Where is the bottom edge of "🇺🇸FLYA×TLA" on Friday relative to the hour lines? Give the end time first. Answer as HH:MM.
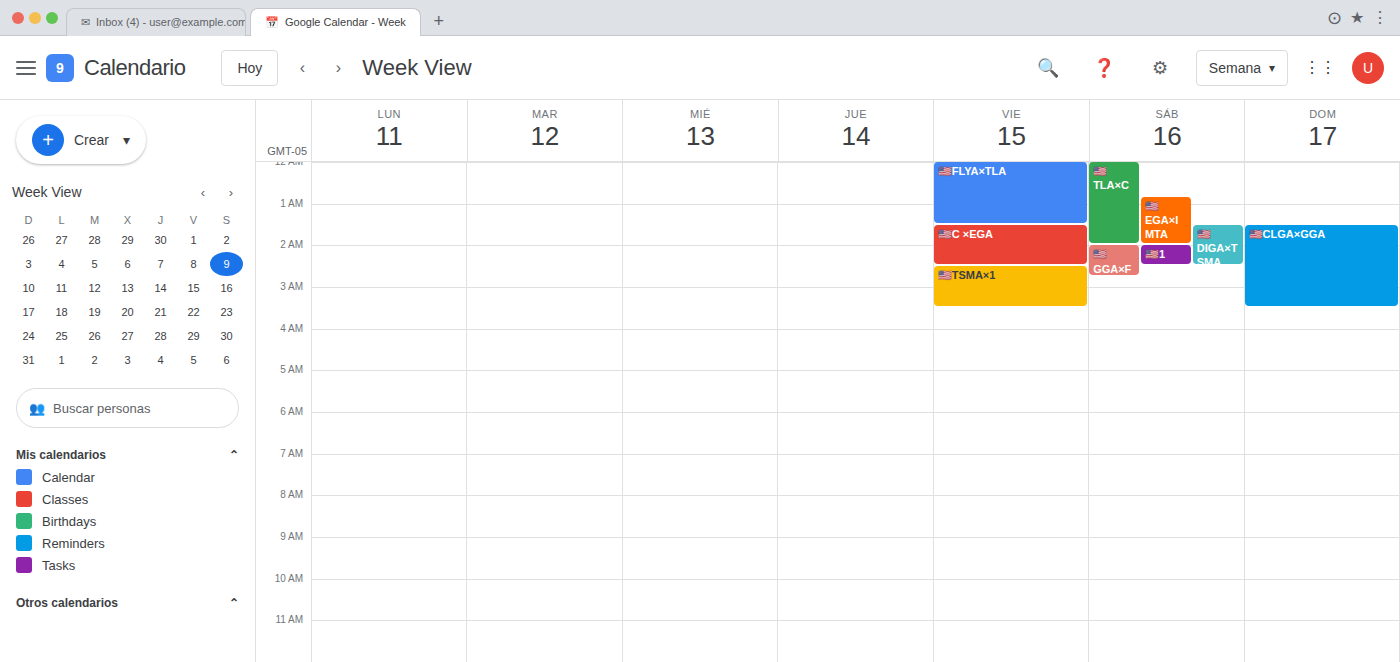
01:30 -- halfway between the 01:00 and 02:00 lines.